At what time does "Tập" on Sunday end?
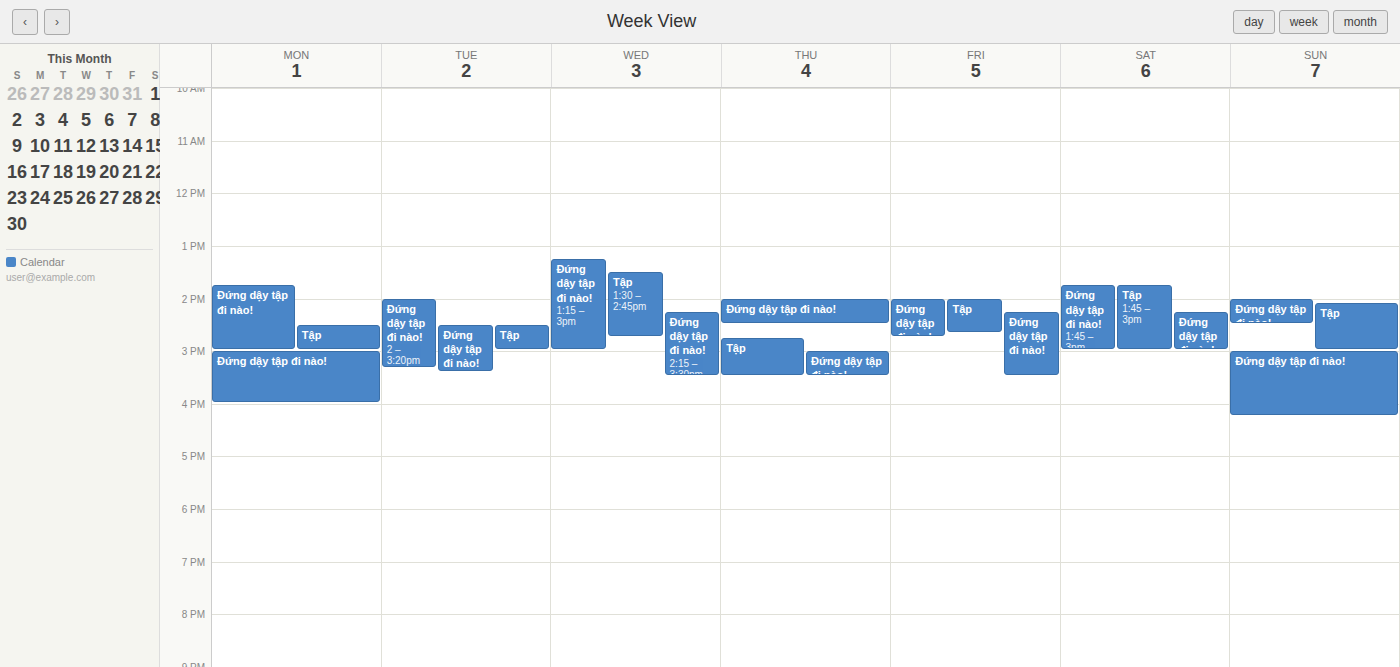
3:00 PM